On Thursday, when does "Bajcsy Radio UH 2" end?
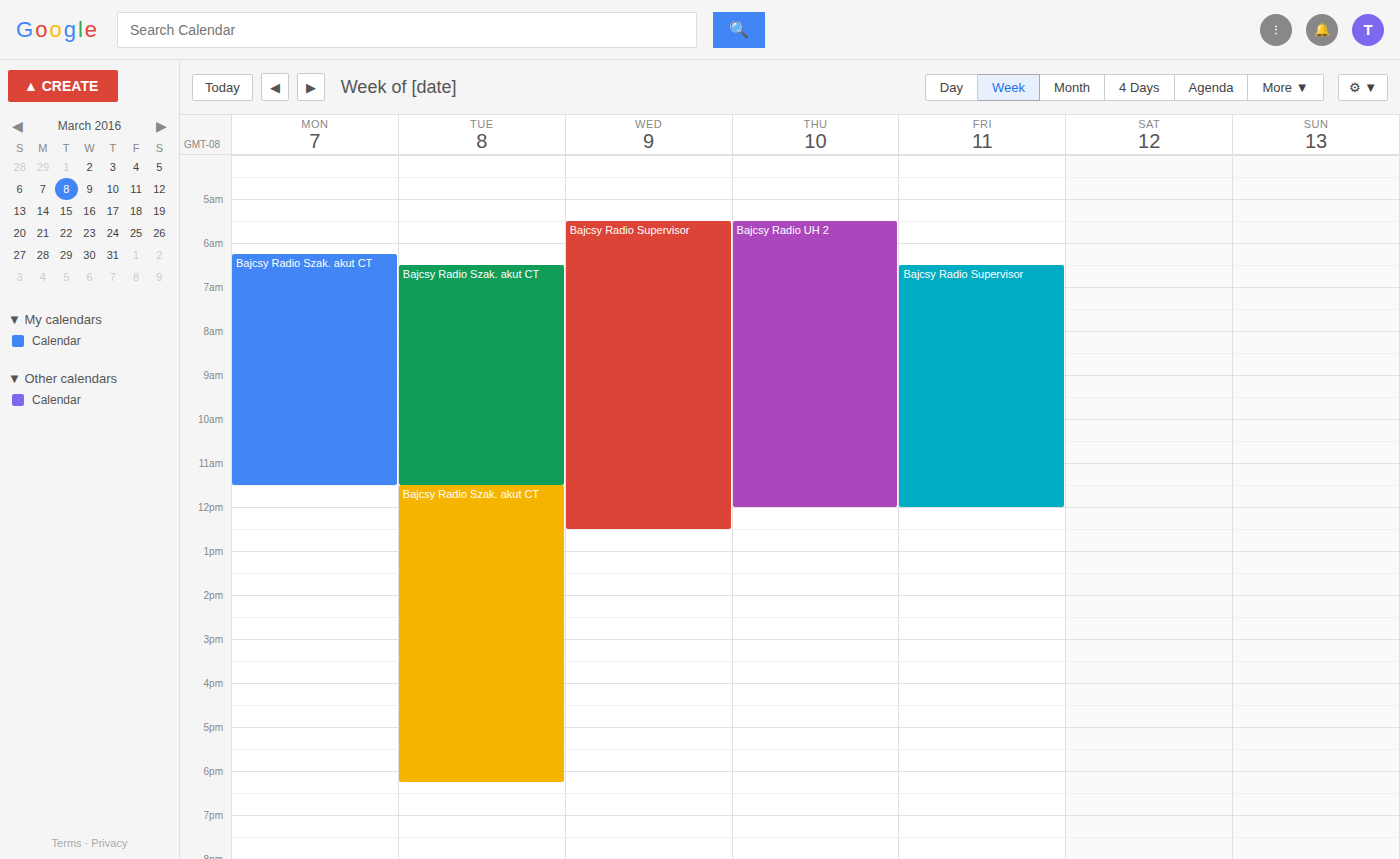
12:00 PM